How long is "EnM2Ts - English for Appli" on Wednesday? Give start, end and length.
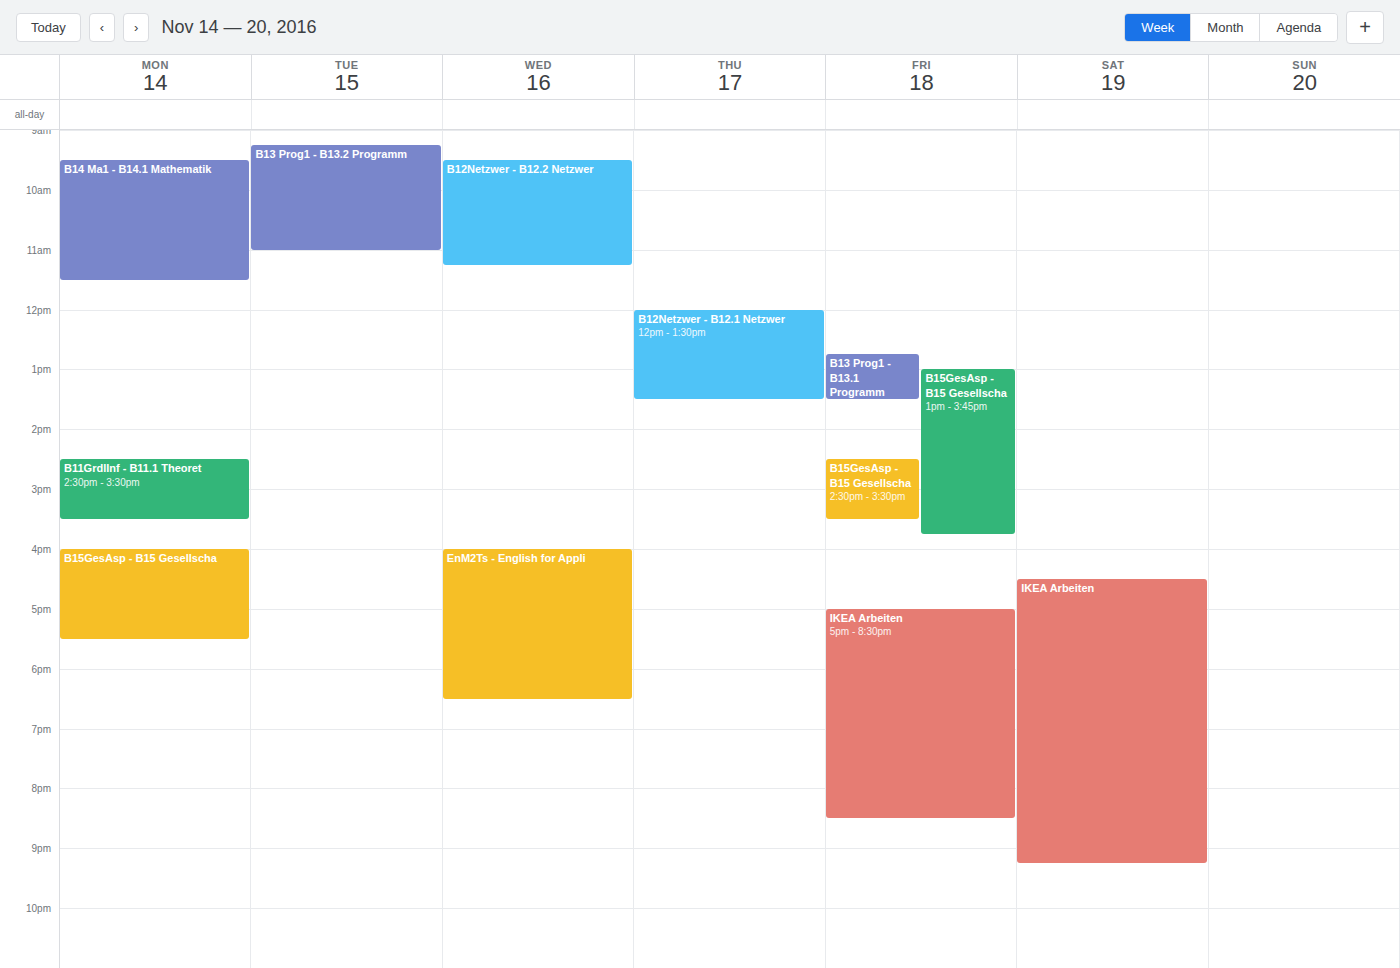
4:00 PM to 6:30 PM, 2 hours 30 minutes